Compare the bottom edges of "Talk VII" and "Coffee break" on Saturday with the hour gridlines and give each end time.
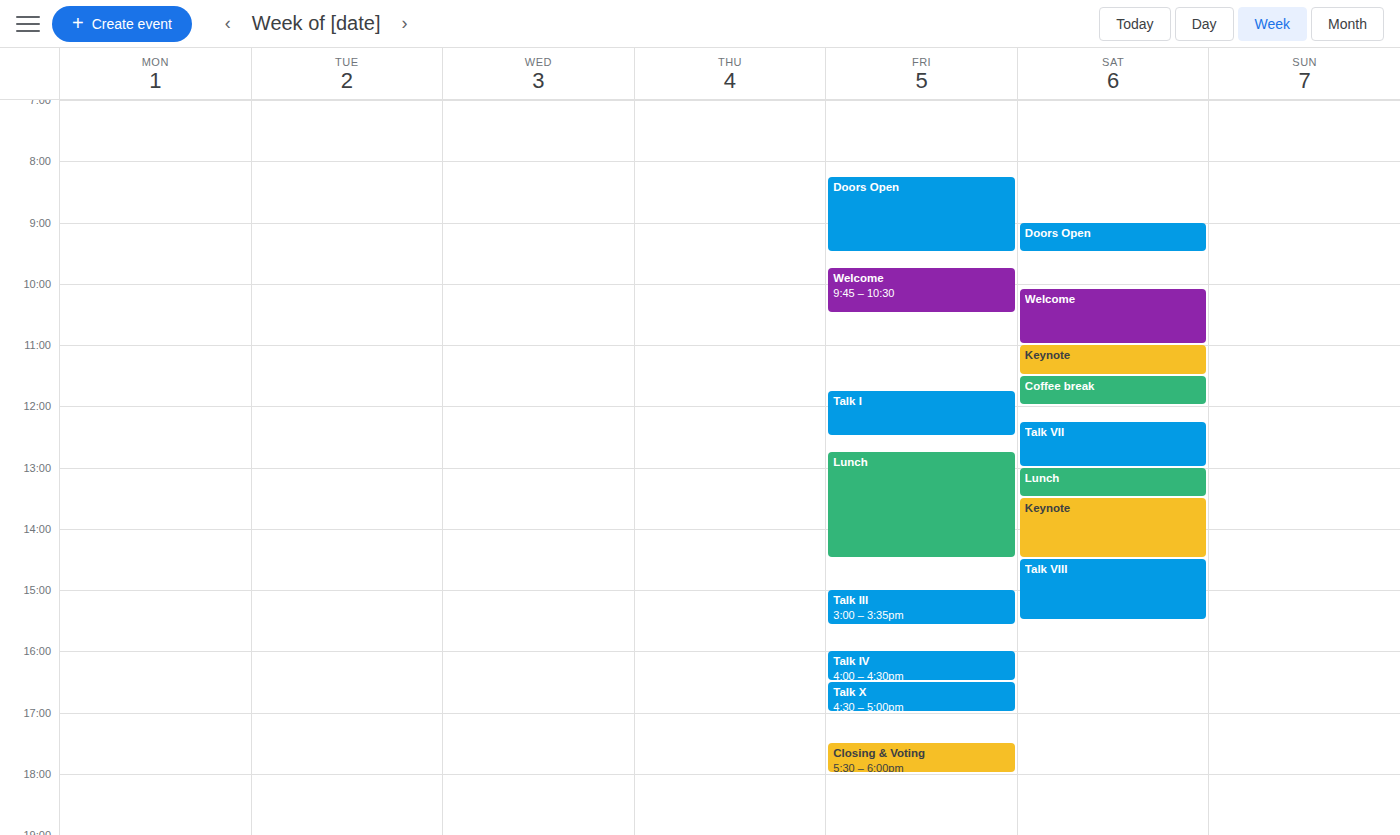
"Talk VII": 1:00 PM, exactly on the 1 PM line. "Coffee break": 12:00 PM, exactly on the 12 PM line.